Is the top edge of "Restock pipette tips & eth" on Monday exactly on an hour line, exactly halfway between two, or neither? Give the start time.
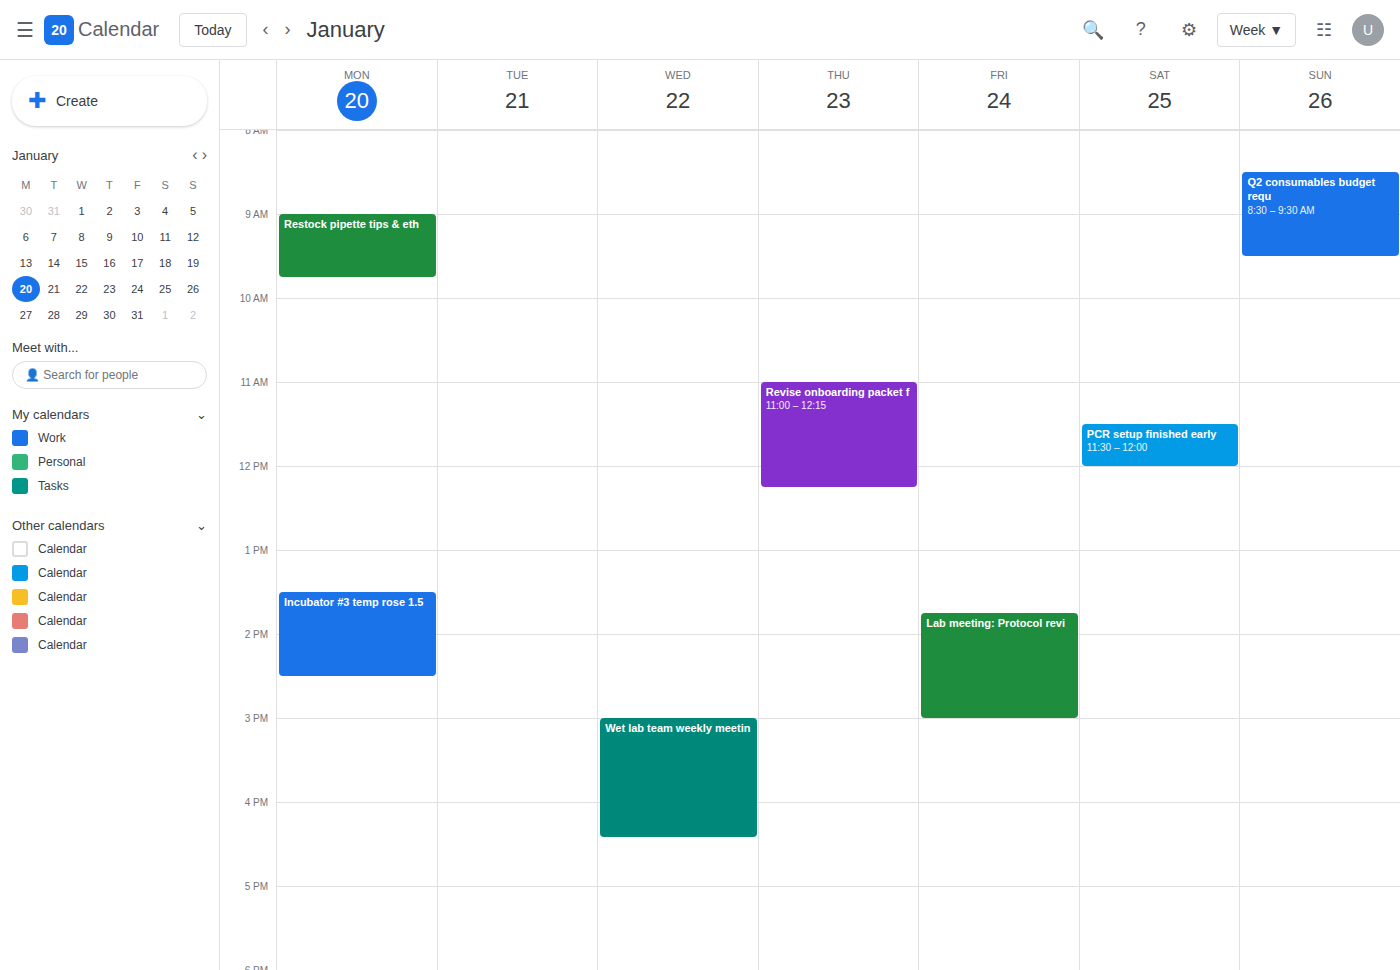
9:00 AM -- exactly on the 9 AM line.